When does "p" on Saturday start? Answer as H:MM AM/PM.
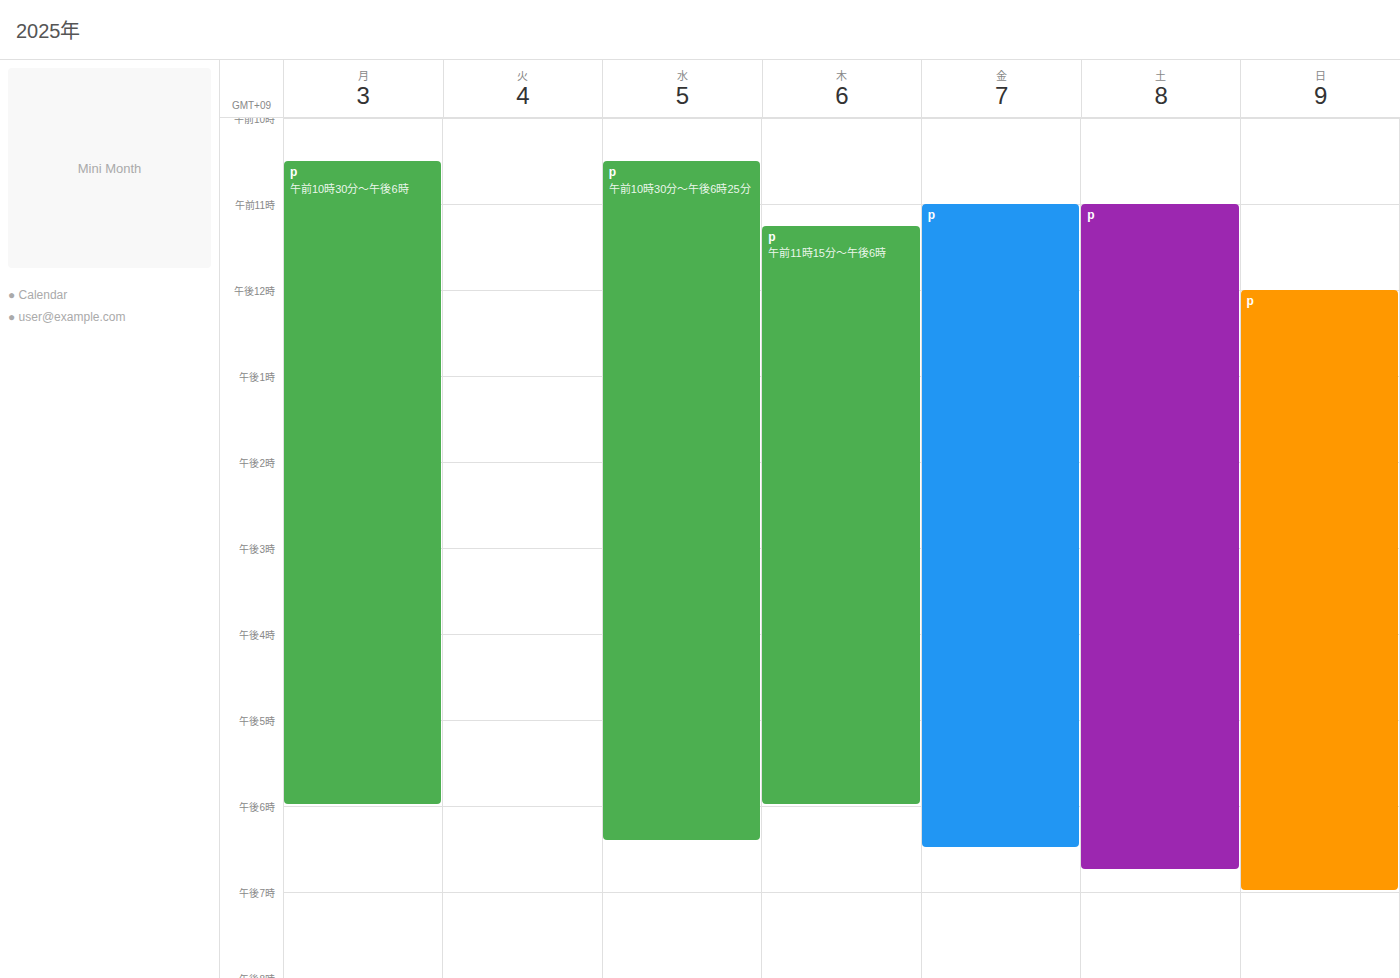
11:00 AM